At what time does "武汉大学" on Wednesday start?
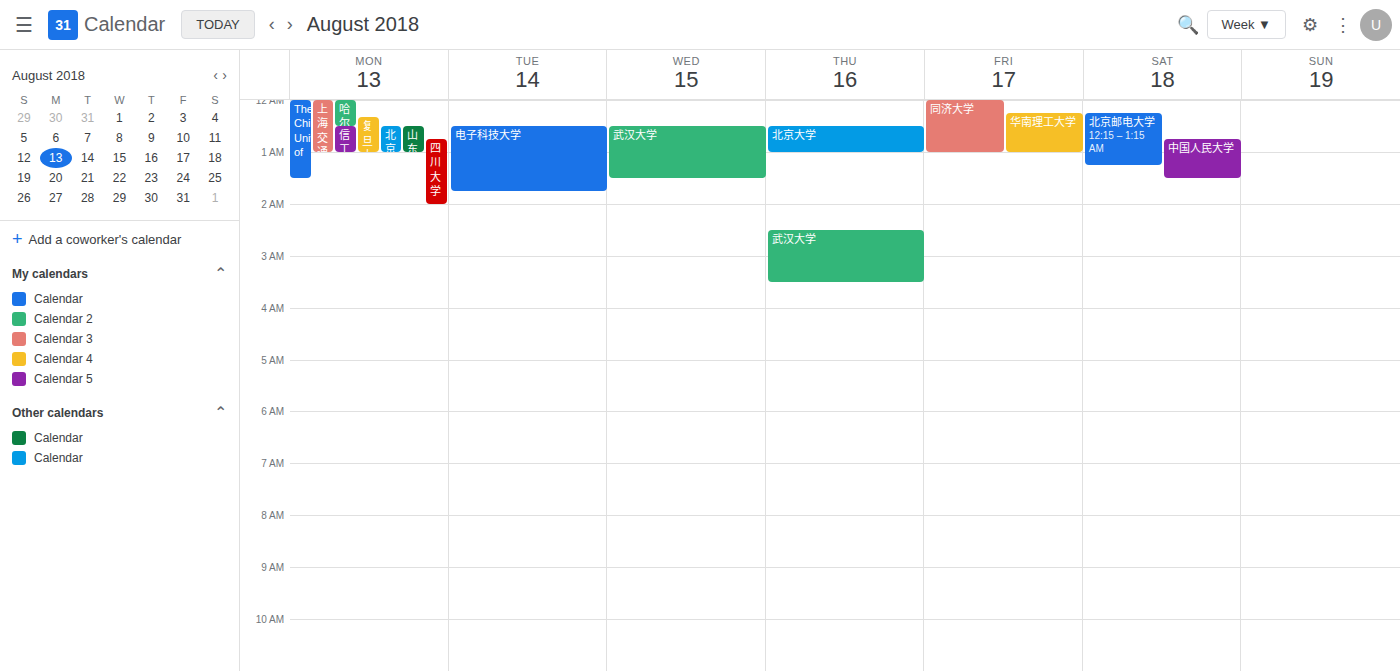
12:30 AM